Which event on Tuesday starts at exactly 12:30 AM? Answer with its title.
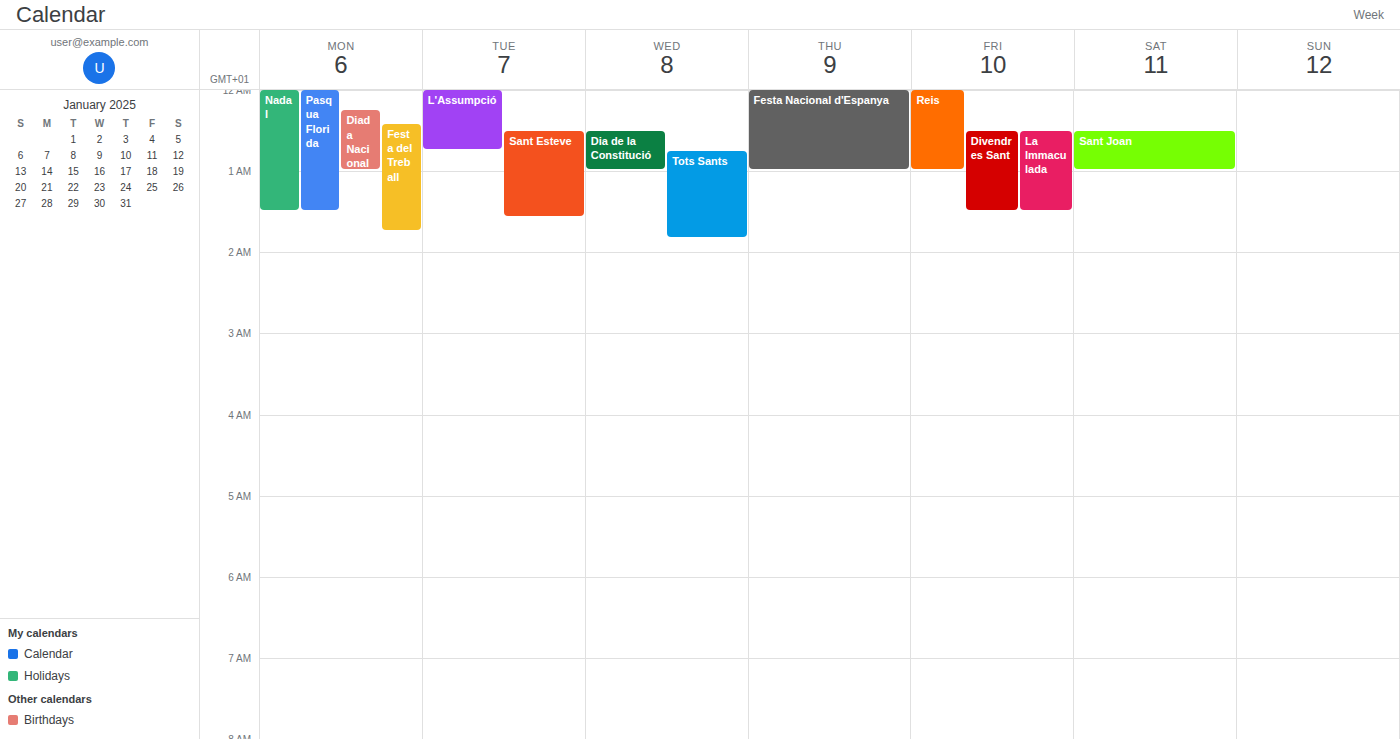
"Sant Esteve"